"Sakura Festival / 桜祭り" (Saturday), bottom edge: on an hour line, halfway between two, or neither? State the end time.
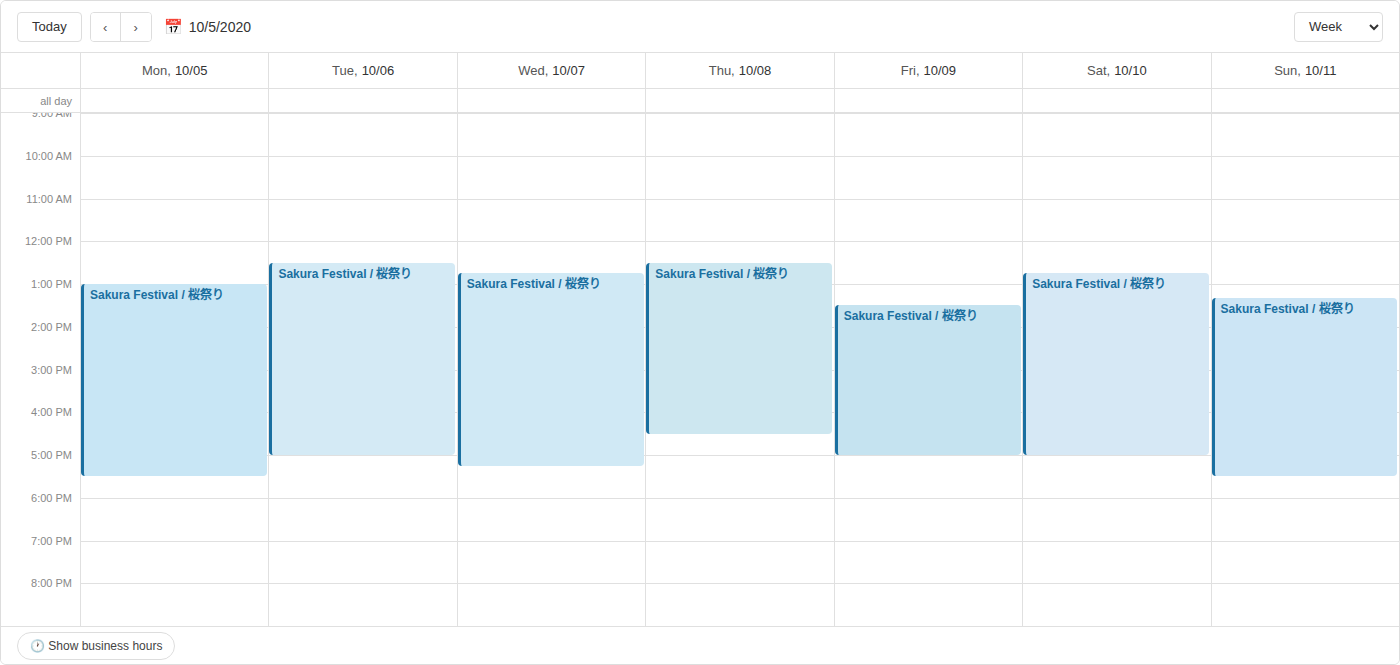
5:00 PM -- exactly on the 5 PM line.